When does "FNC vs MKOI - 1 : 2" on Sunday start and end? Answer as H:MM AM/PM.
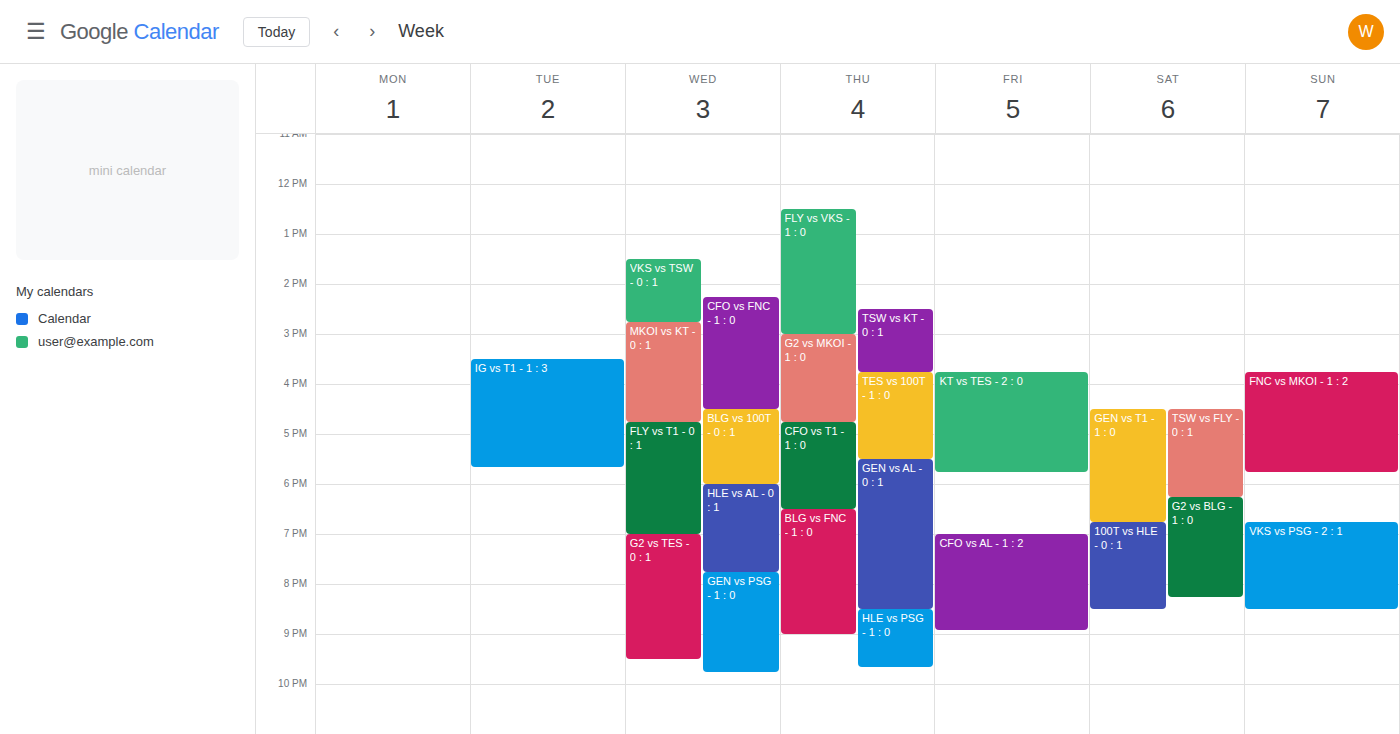
3:45 PM to 5:45 PM